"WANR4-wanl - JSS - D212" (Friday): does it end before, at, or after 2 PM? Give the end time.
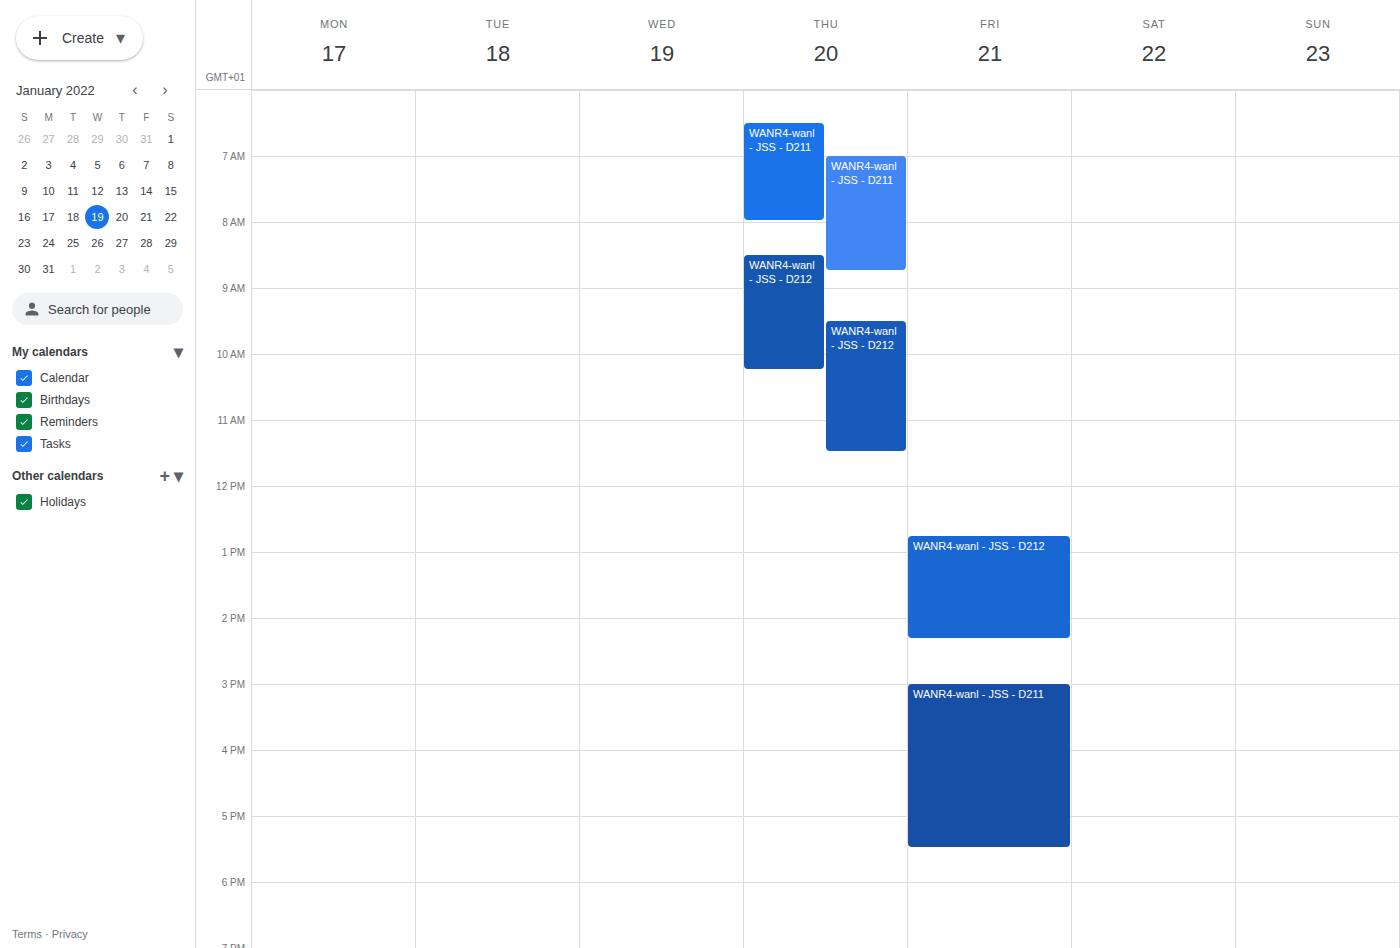
2:20 PM -- after 2 PM, 20 minutes below the 2 PM line.